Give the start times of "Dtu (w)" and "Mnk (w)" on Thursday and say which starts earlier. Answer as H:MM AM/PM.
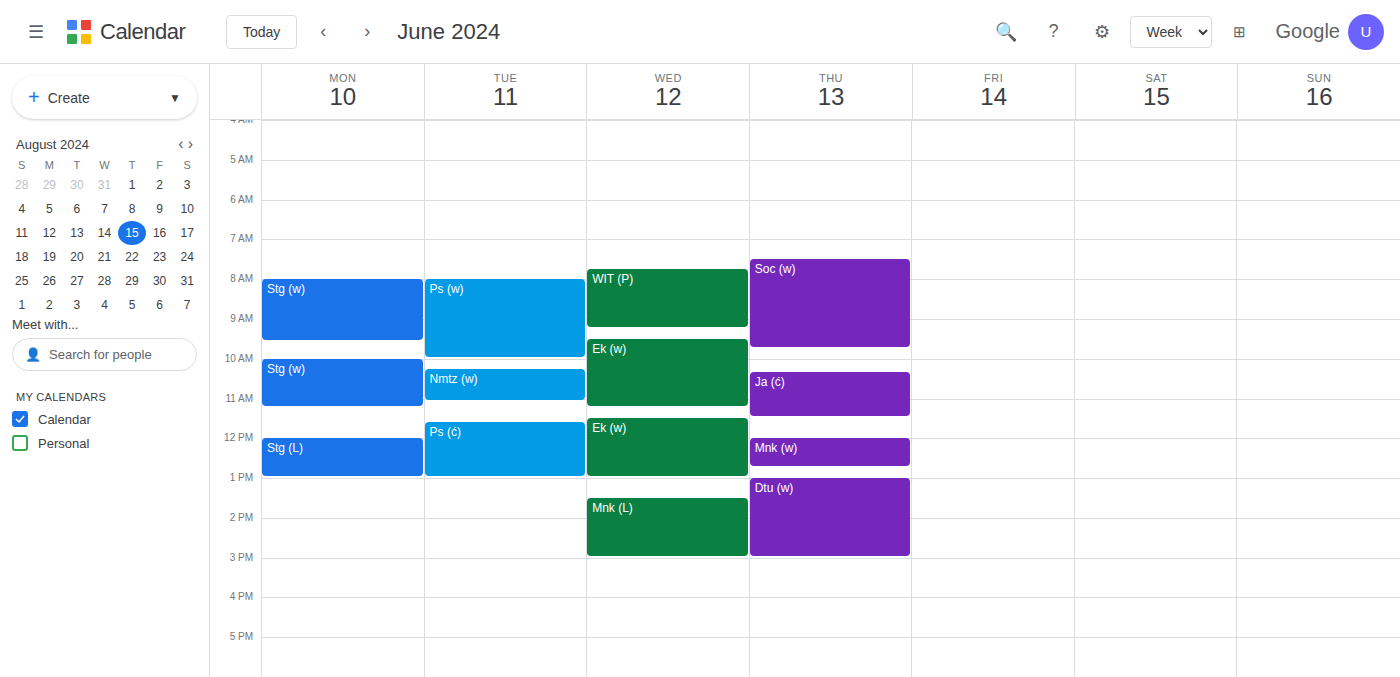
"Mnk (w)" 12:00 PM; "Dtu (w)" 1:00 PM.